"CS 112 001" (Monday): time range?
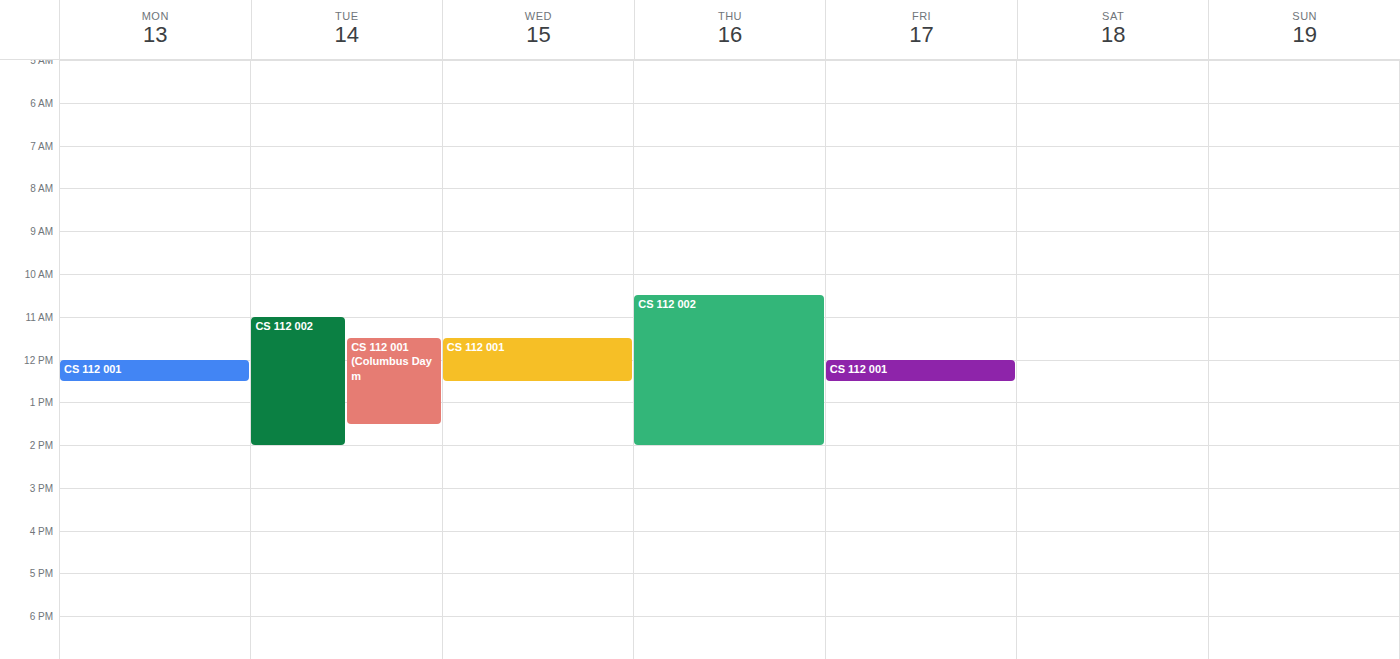
12:00 to 12:30